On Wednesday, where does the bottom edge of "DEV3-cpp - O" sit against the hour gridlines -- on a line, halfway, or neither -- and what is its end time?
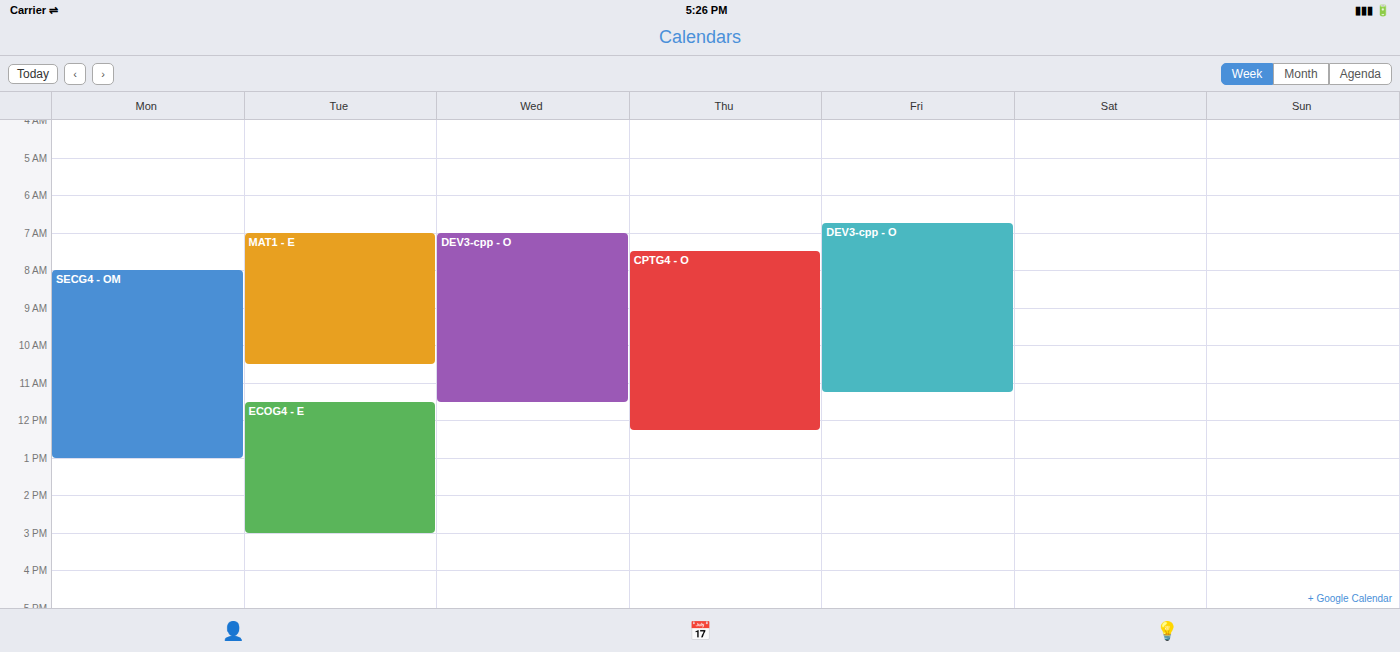
11:30 AM -- halfway between the 11 AM and 12 PM lines.